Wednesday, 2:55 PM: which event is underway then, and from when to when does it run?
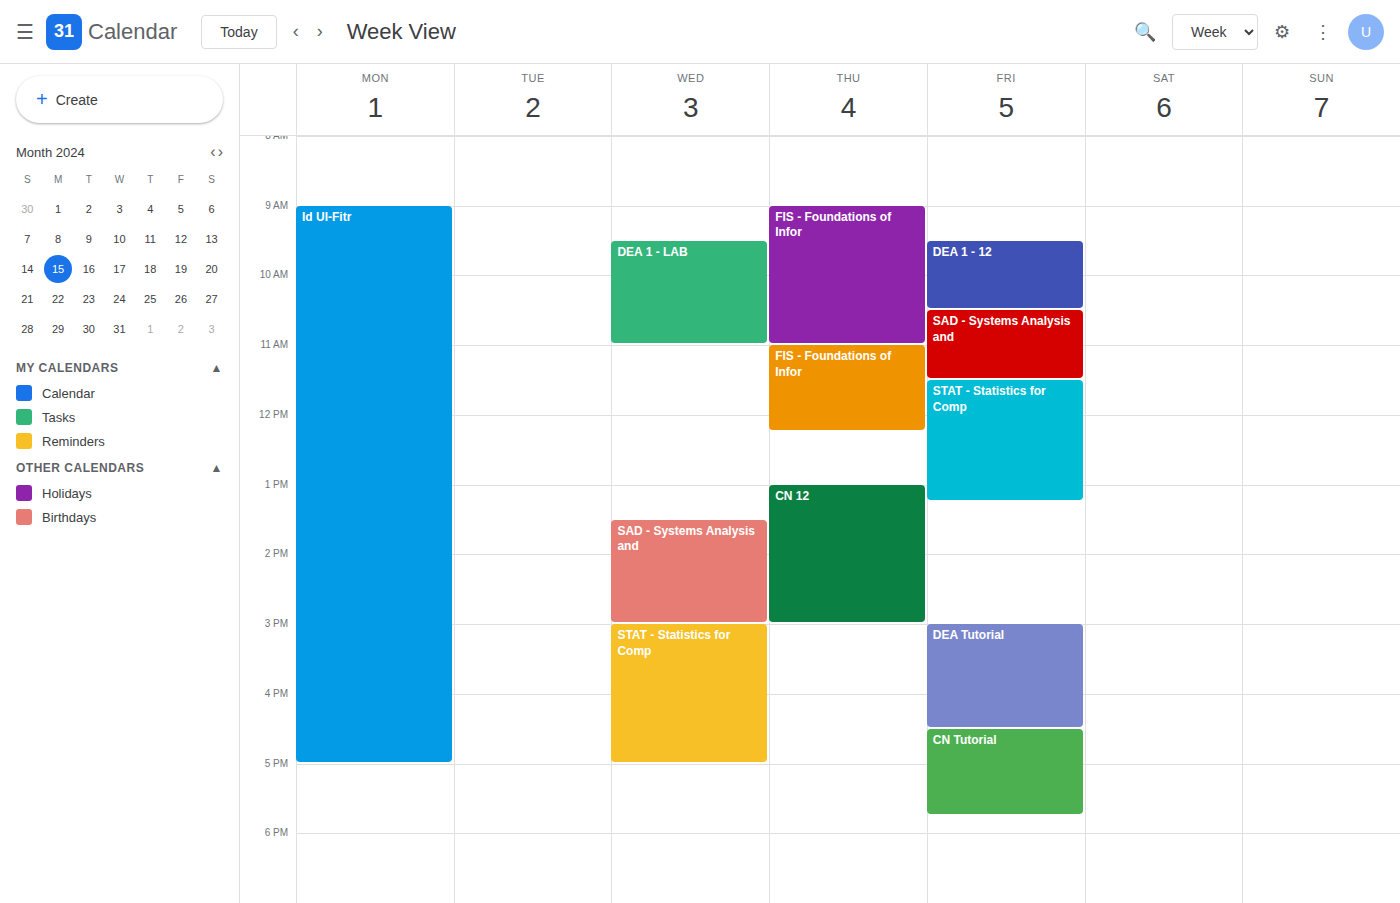
"SAD - Systems Analysis and", 1:30 PM to 3:00 PM